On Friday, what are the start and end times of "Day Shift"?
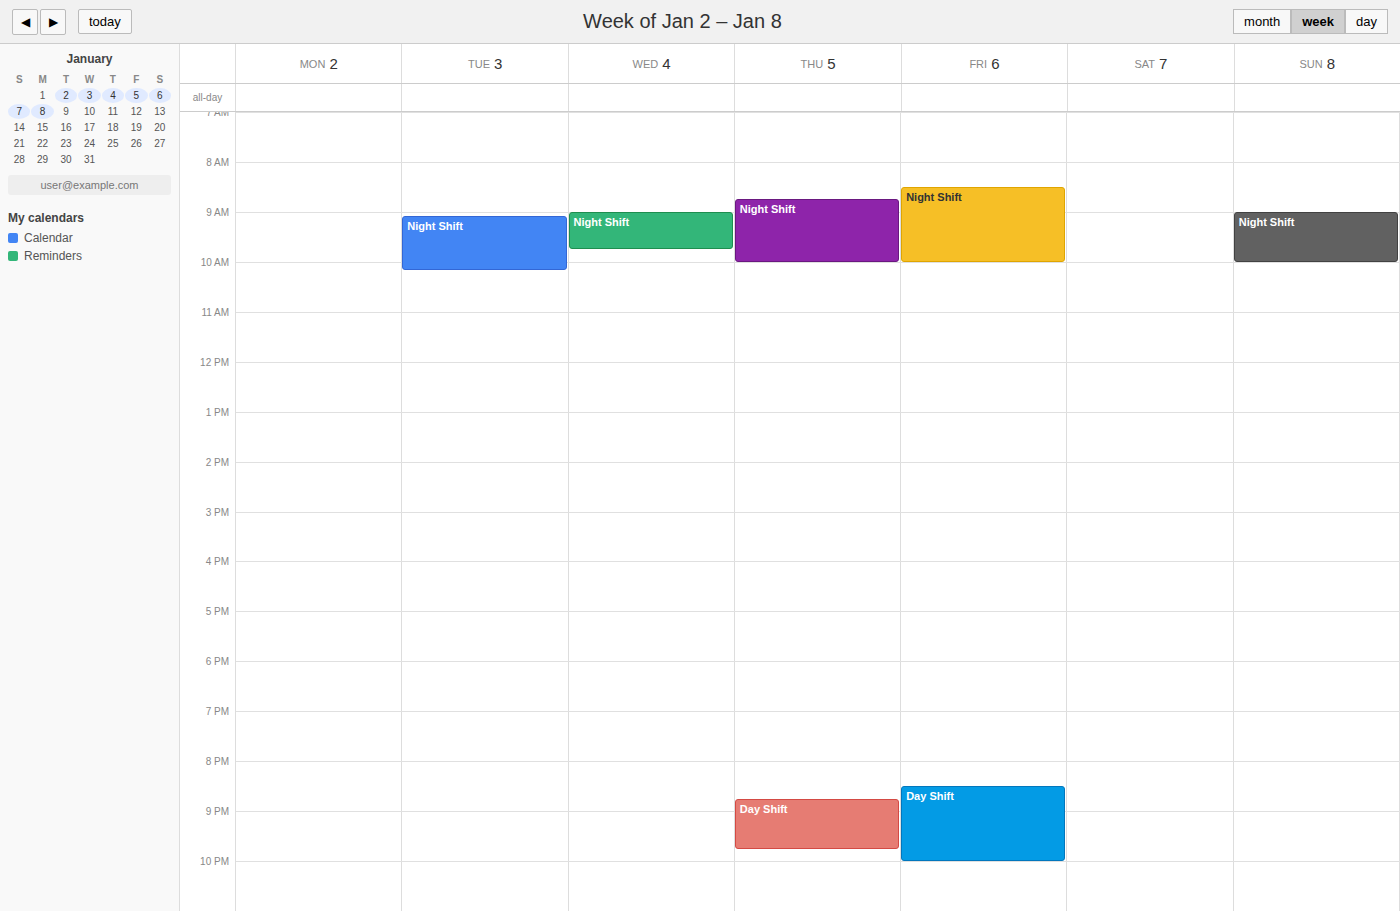
8:30 PM to 10:00 PM